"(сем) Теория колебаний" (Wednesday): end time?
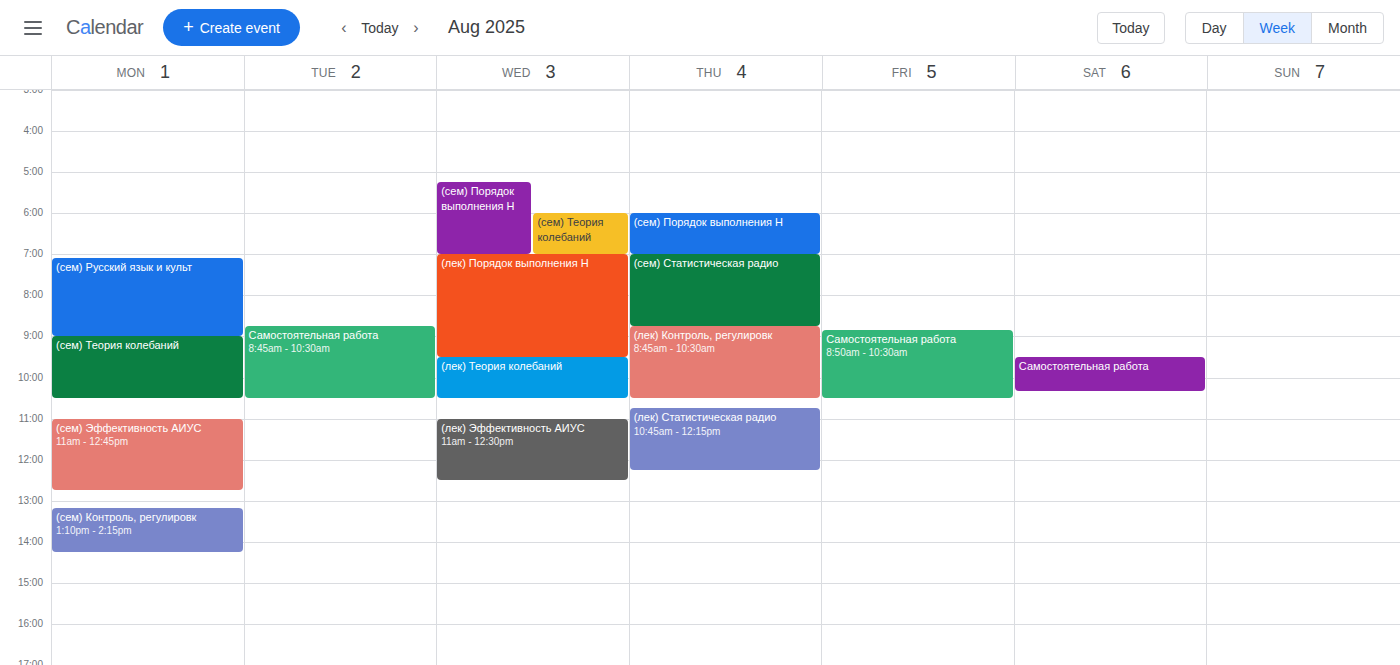
7:00 AM